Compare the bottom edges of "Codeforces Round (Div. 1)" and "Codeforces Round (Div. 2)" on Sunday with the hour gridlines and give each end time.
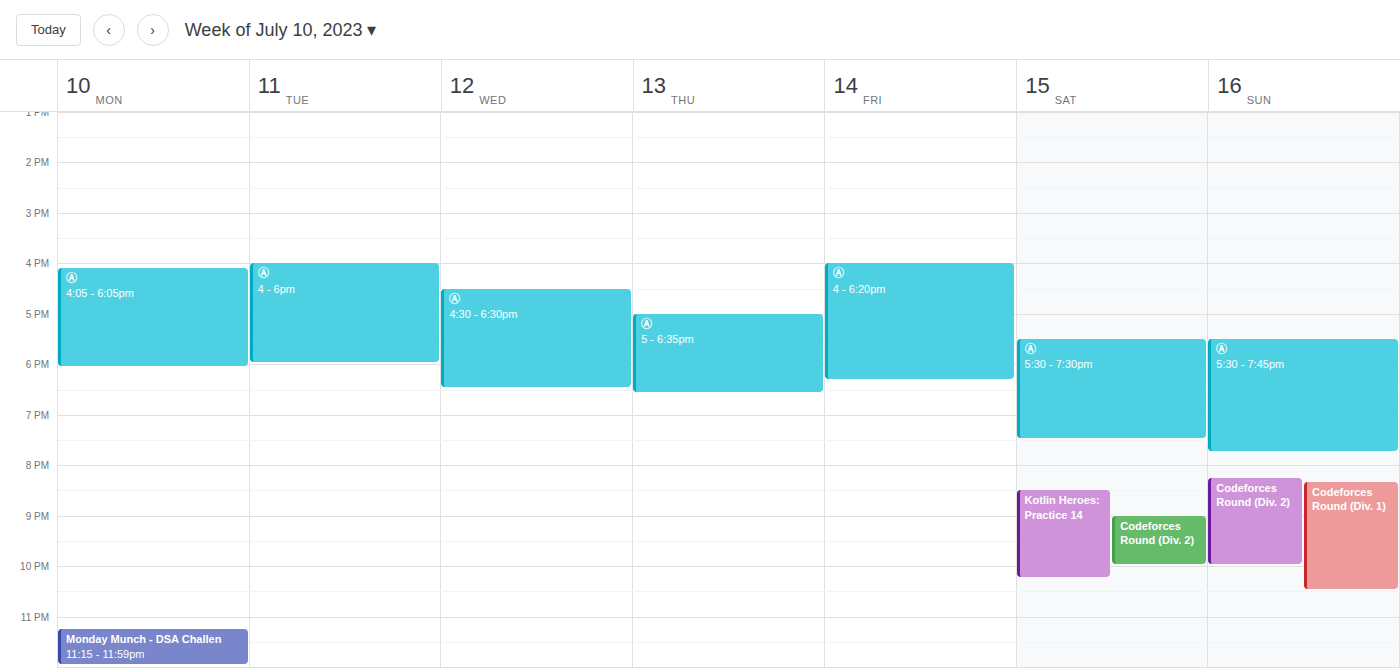
"Codeforces Round (Div. 1)": 22:30, halfway between the 22:00 and 23:00 lines. "Codeforces Round (Div. 2)": 22:00, exactly on the 22:00 line.